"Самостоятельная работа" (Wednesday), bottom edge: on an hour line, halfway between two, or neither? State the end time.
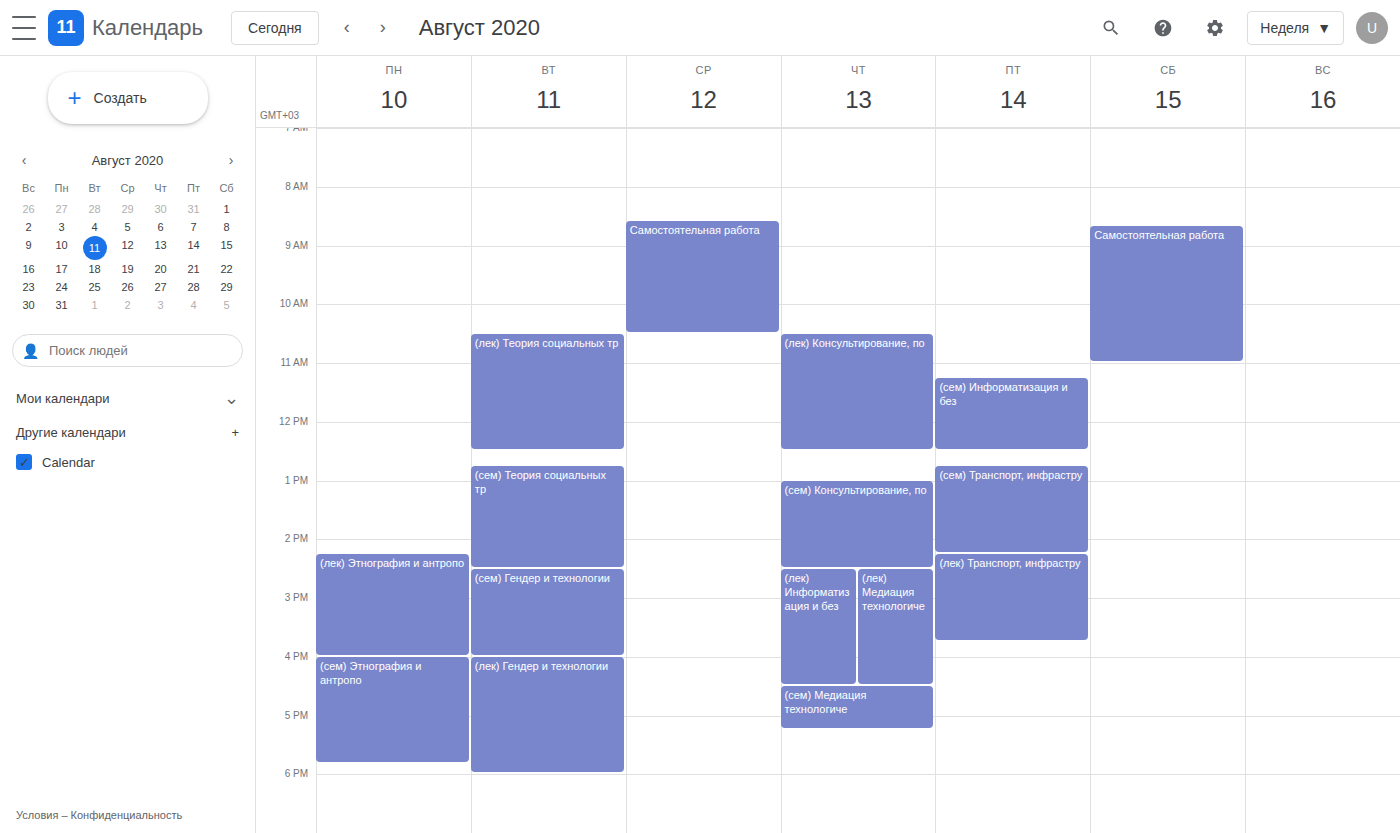
10:30 AM -- halfway between the 10 AM and 11 AM lines.